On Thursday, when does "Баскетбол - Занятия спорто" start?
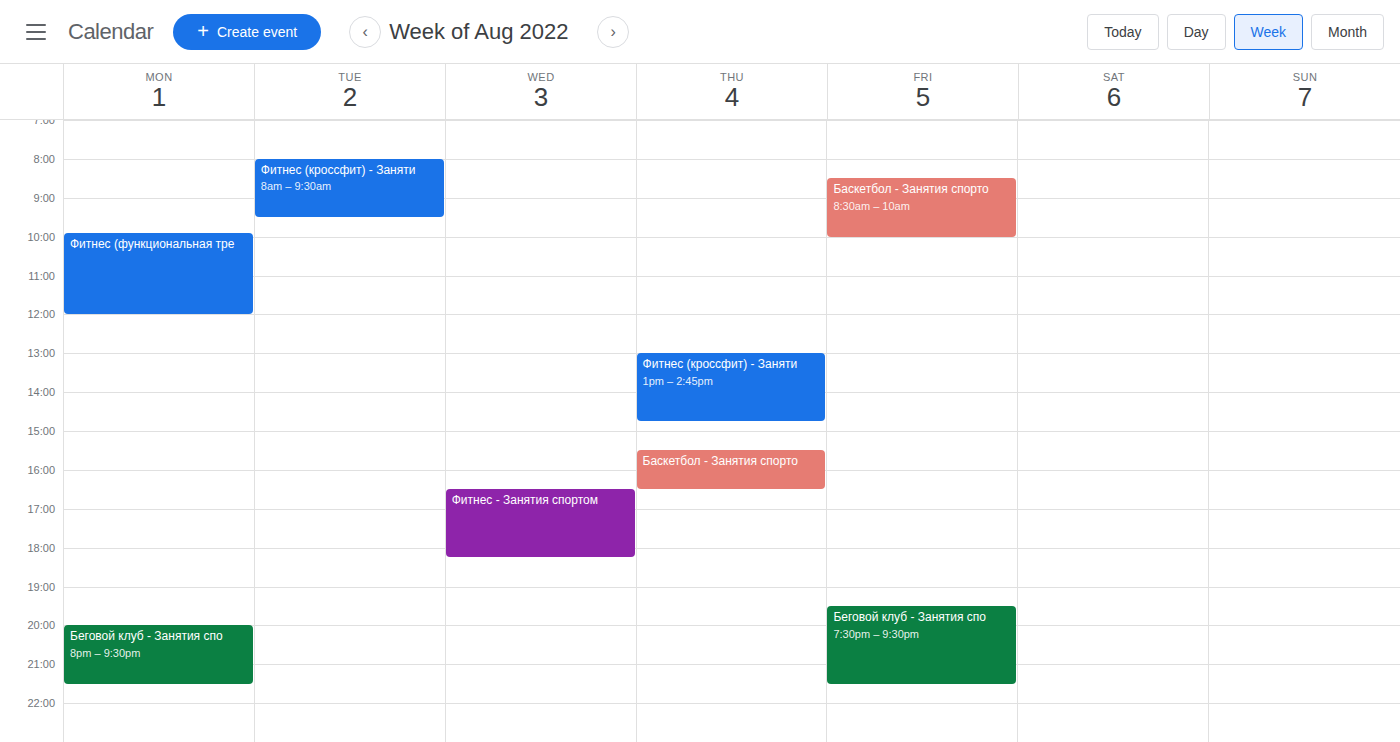
3:30 PM